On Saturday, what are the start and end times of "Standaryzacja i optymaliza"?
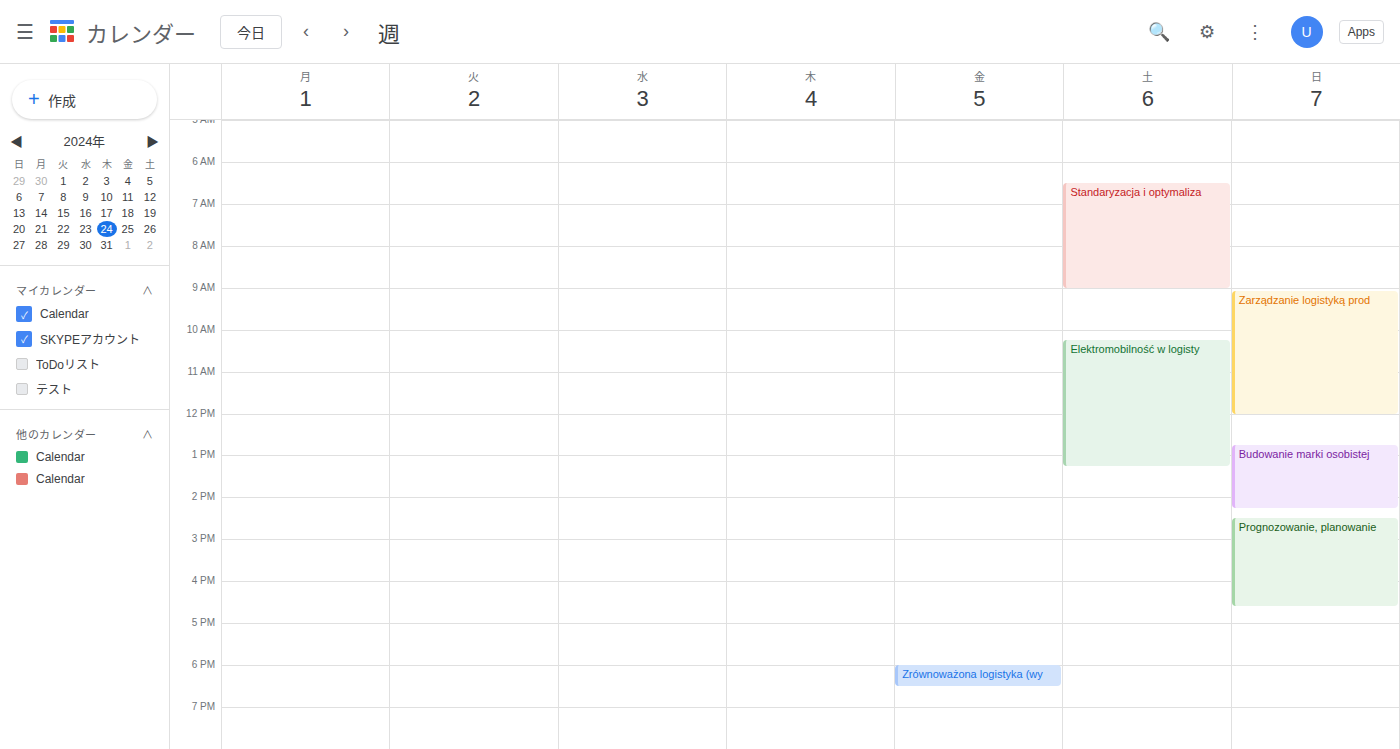
6:30 AM to 9:00 AM